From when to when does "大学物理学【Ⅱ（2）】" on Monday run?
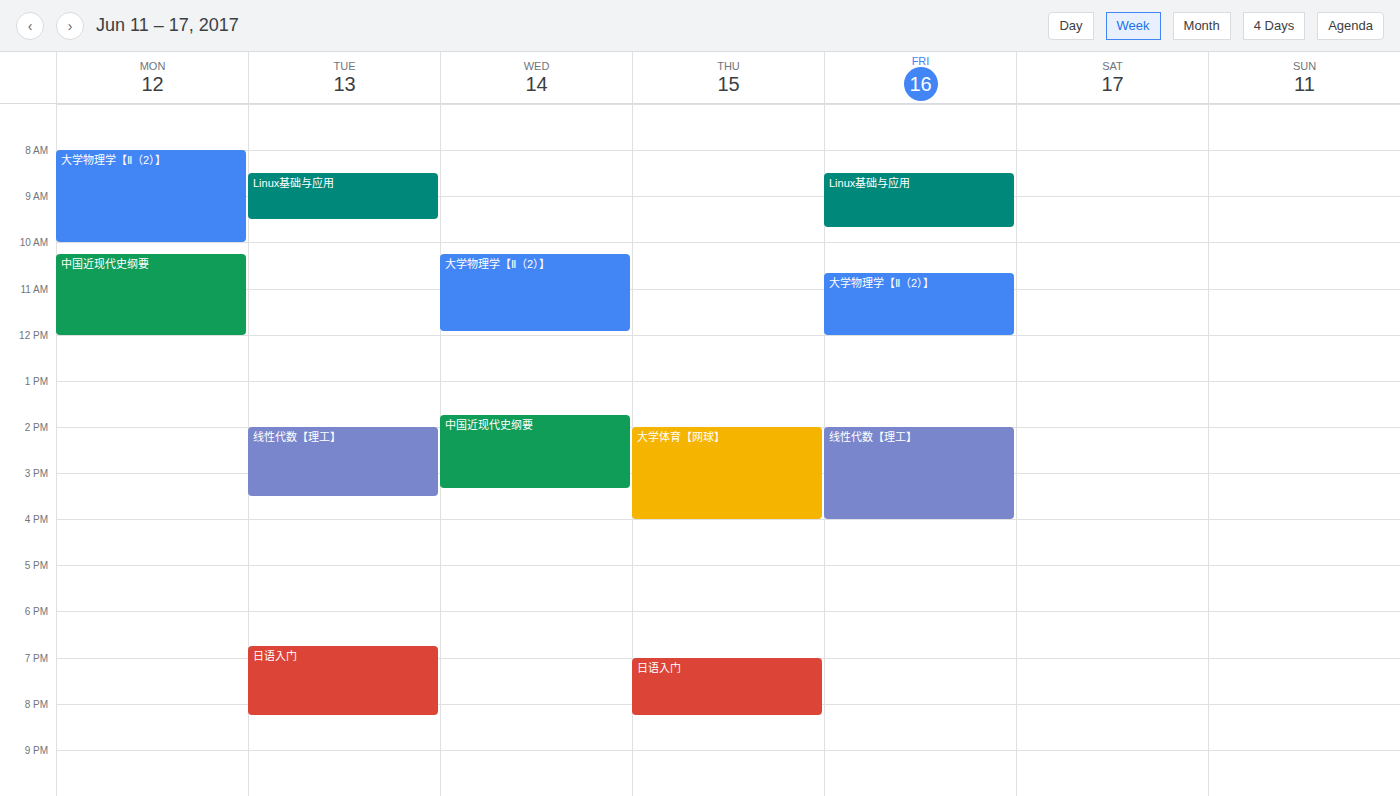
8:00 AM to 10:00 AM